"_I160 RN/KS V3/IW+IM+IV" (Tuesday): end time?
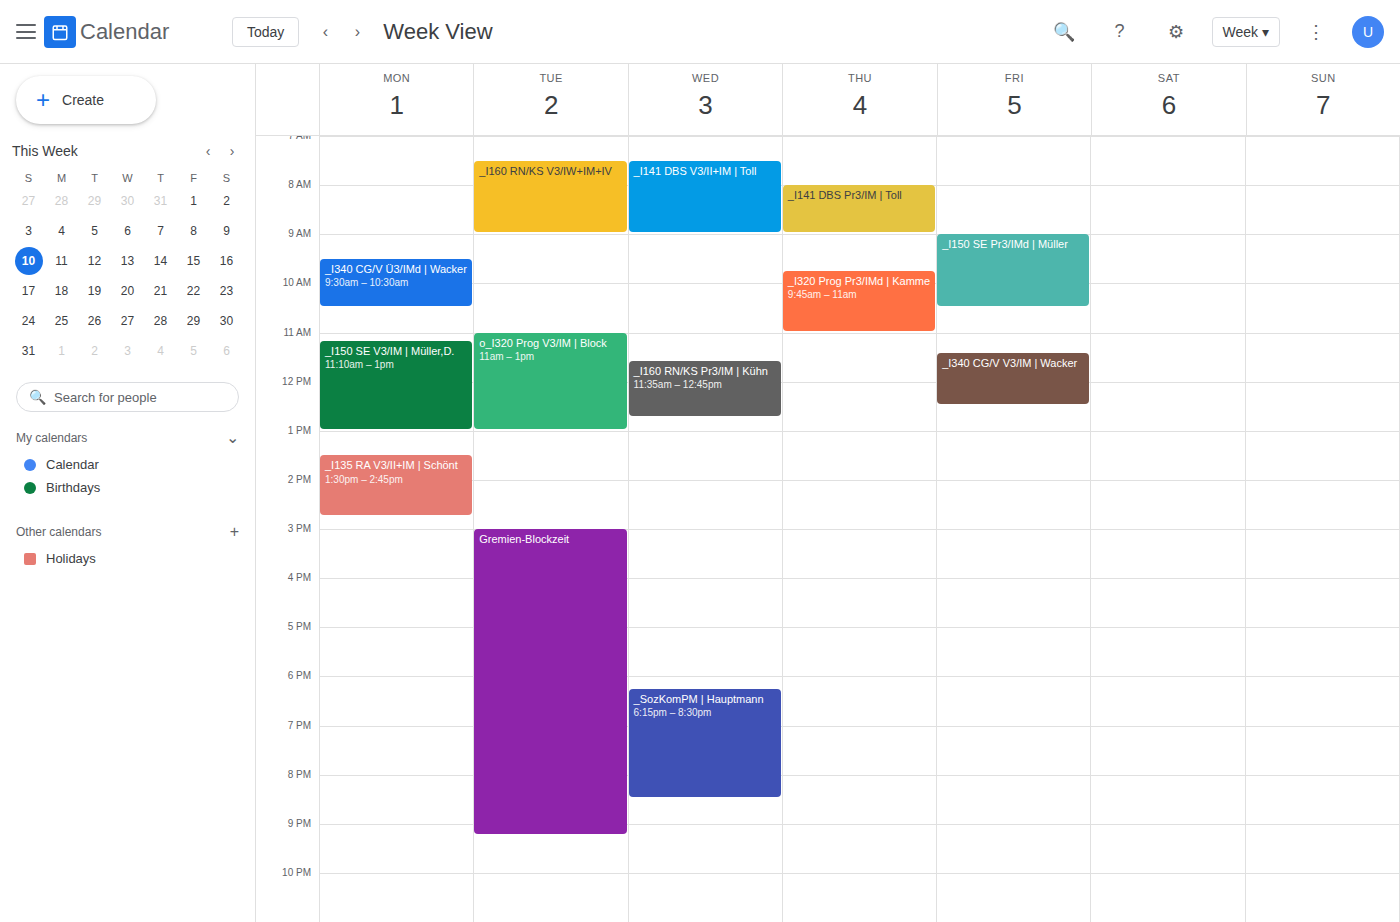
9:00 AM